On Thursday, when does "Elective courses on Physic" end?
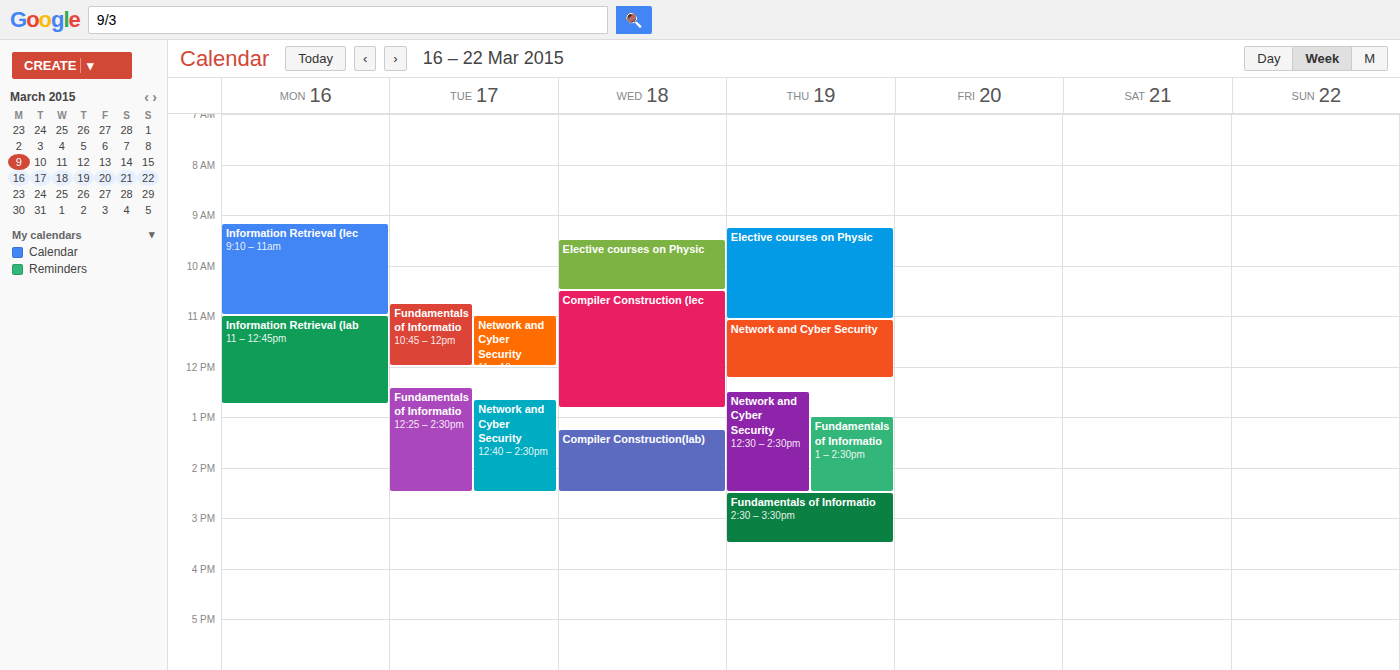
11:05 AM